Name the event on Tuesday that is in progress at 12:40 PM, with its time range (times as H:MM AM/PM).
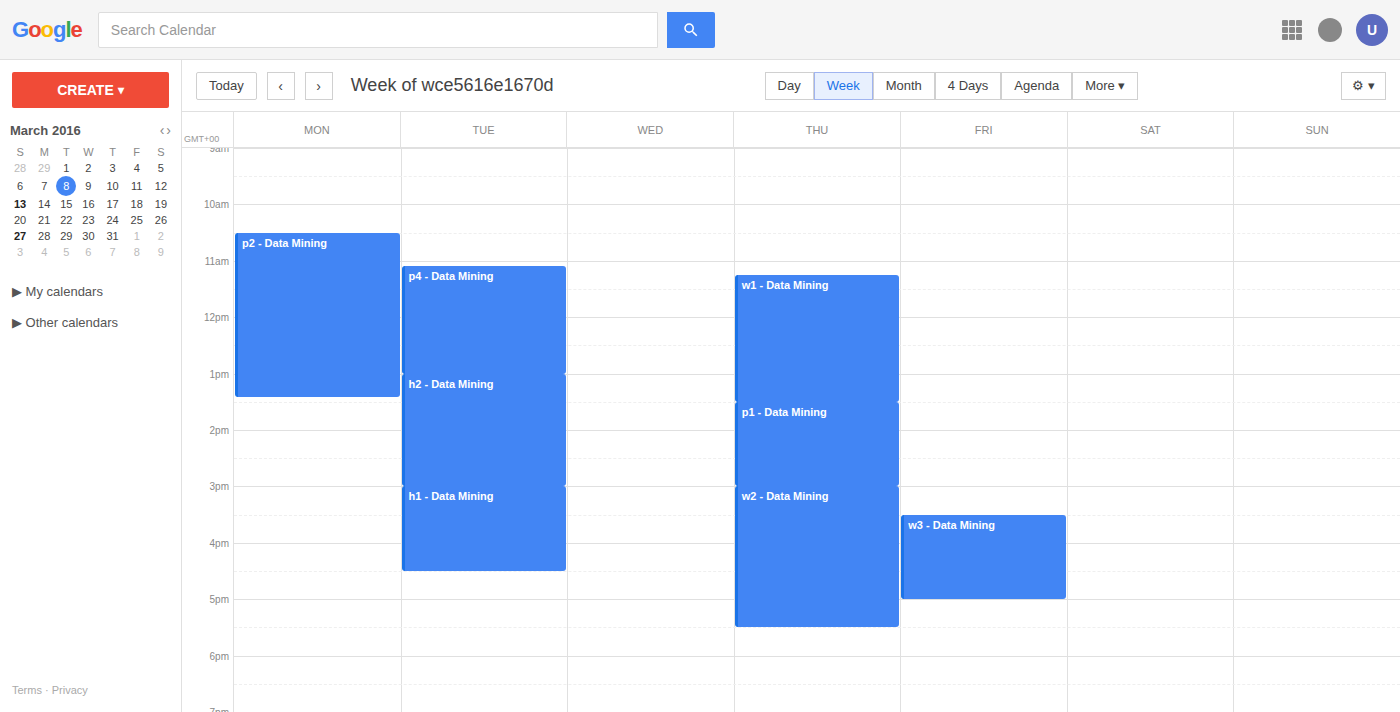
"p4 - Data Mining", 11:05 AM to 1:00 PM